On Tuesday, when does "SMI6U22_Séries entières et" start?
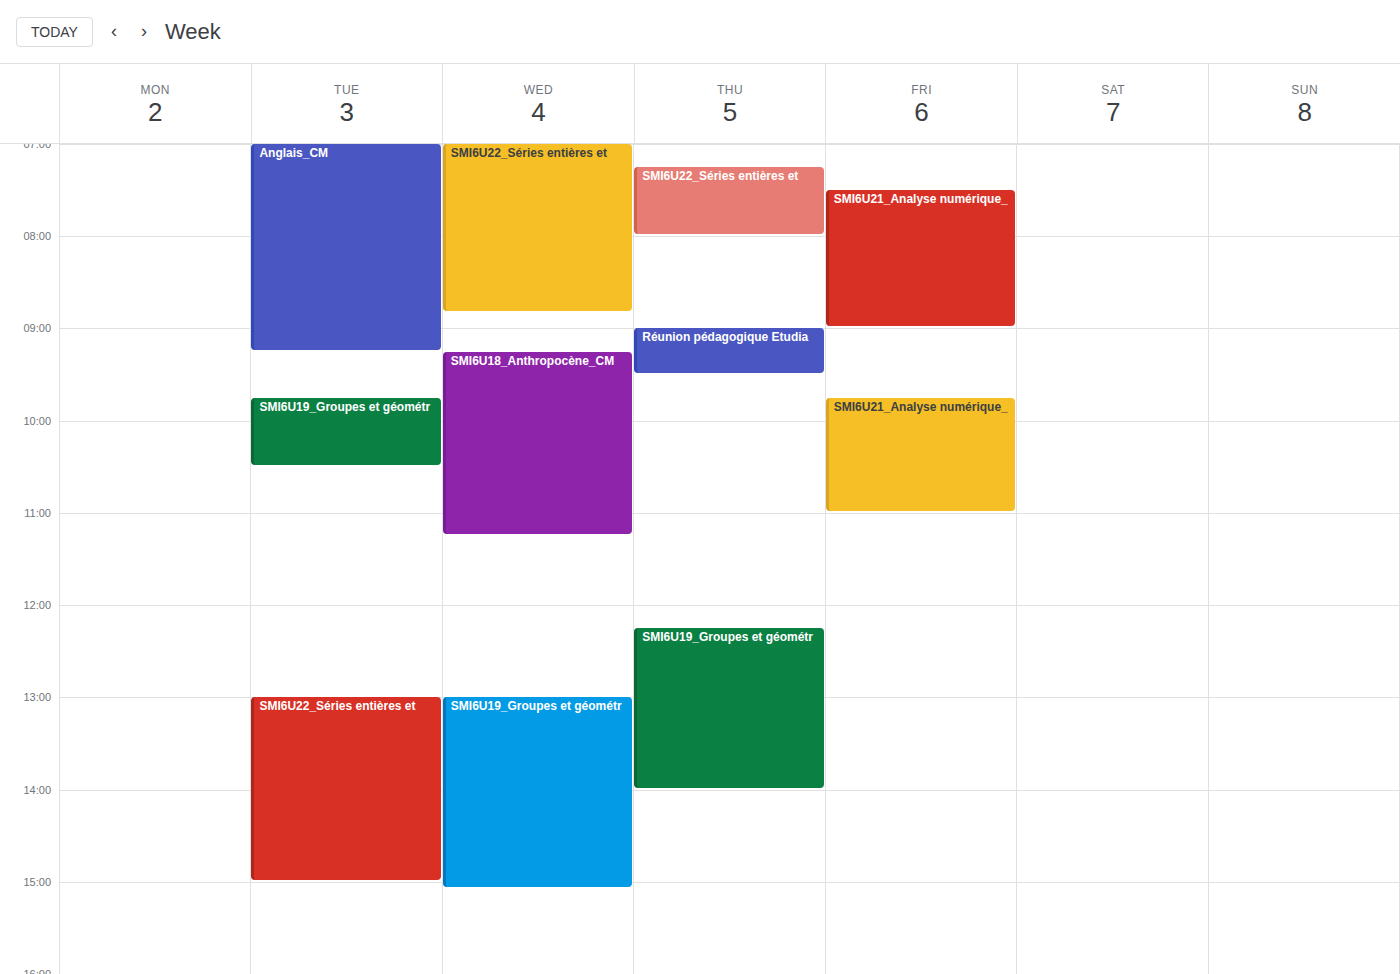
1:00 PM